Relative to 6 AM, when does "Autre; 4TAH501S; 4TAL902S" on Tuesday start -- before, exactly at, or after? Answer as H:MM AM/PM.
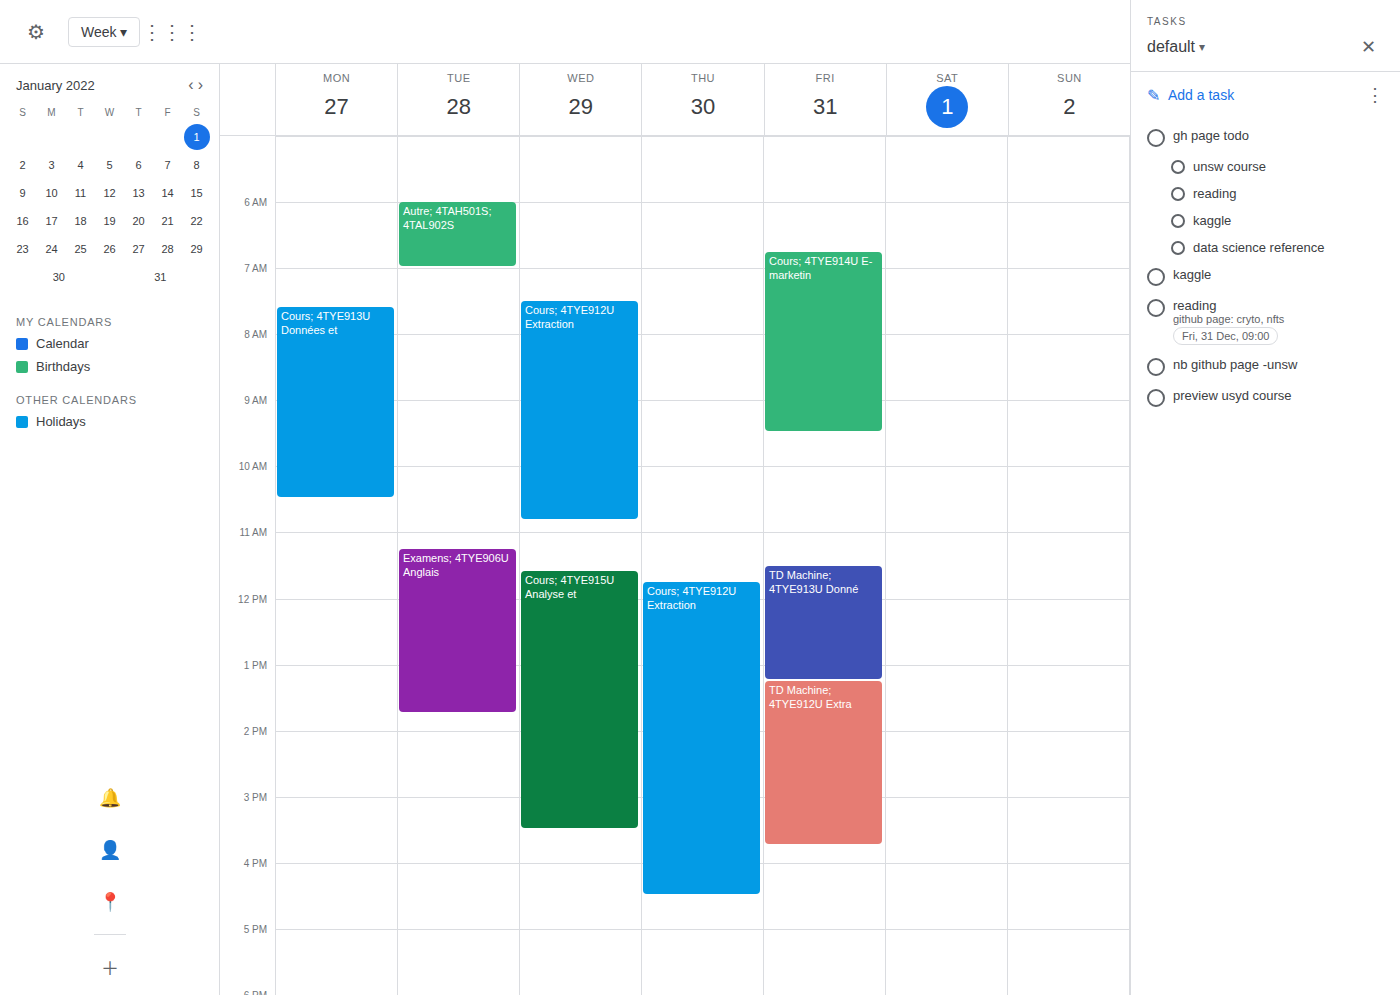
6:00 AM -- exactly at 6 AM, on the 6 AM line.